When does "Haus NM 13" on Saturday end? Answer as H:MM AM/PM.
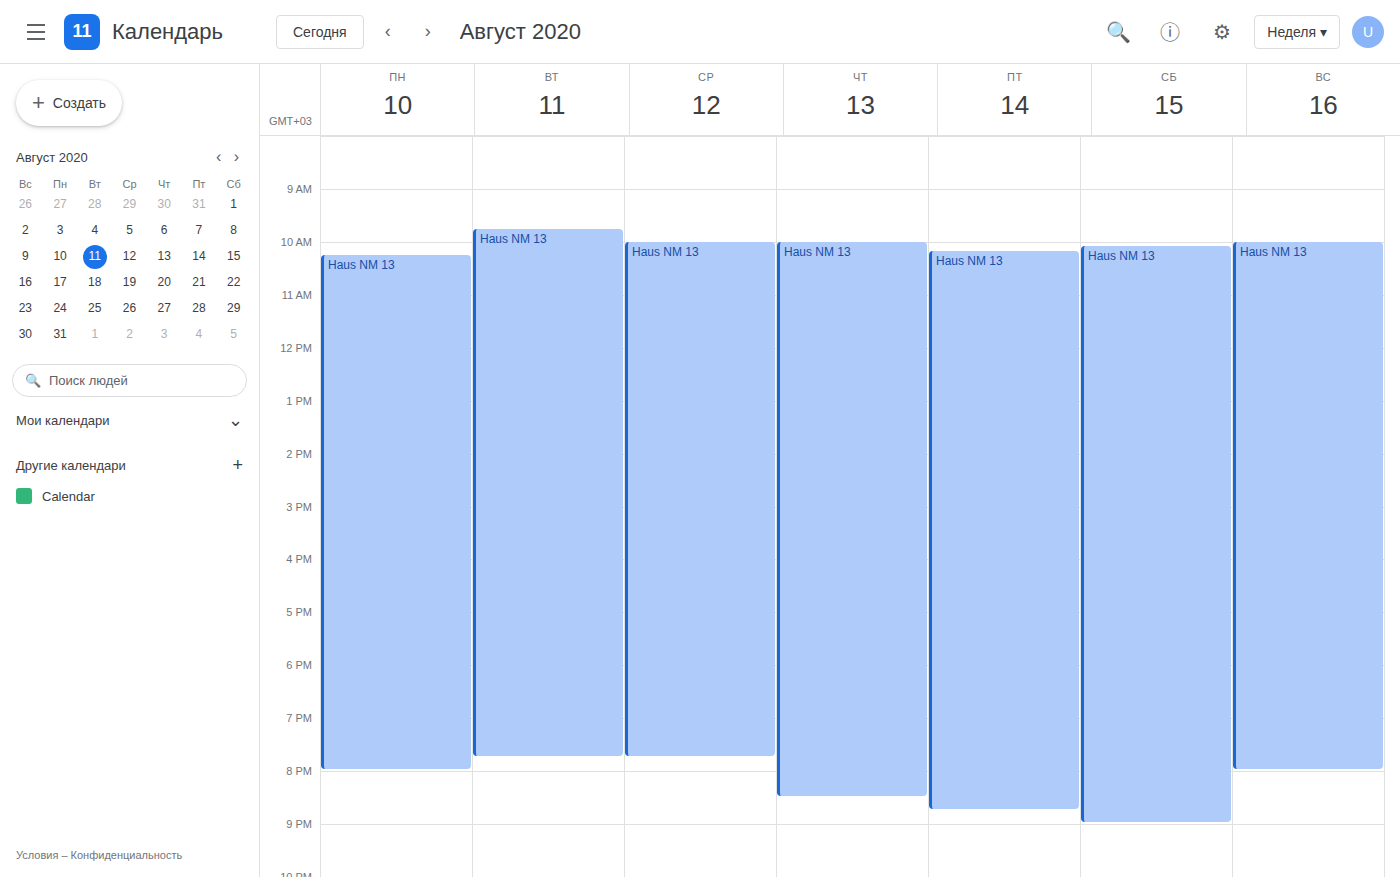
9:00 PM